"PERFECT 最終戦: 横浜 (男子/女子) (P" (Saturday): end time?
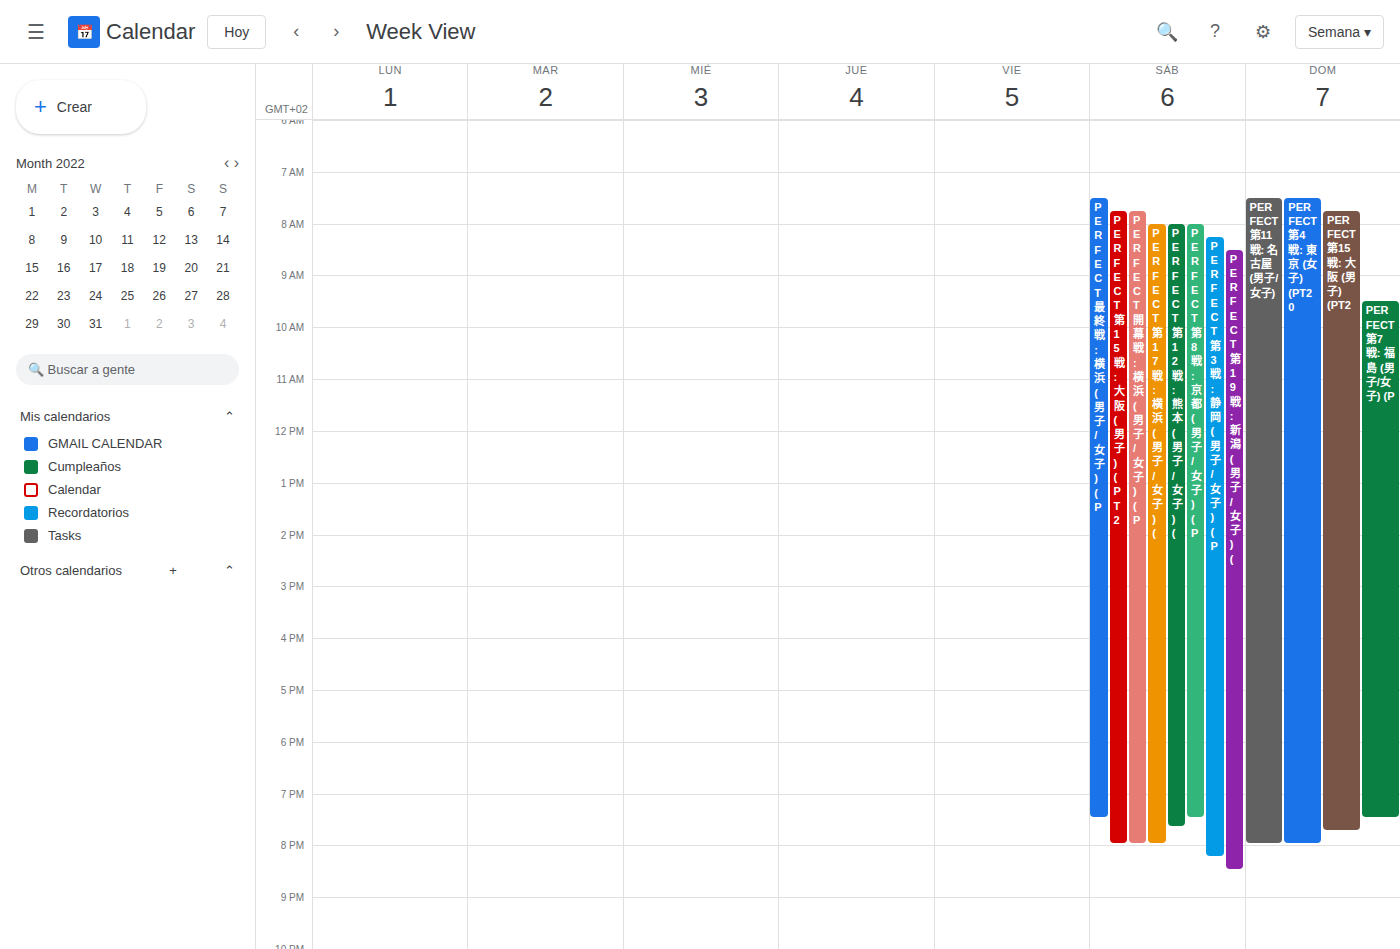
19:30